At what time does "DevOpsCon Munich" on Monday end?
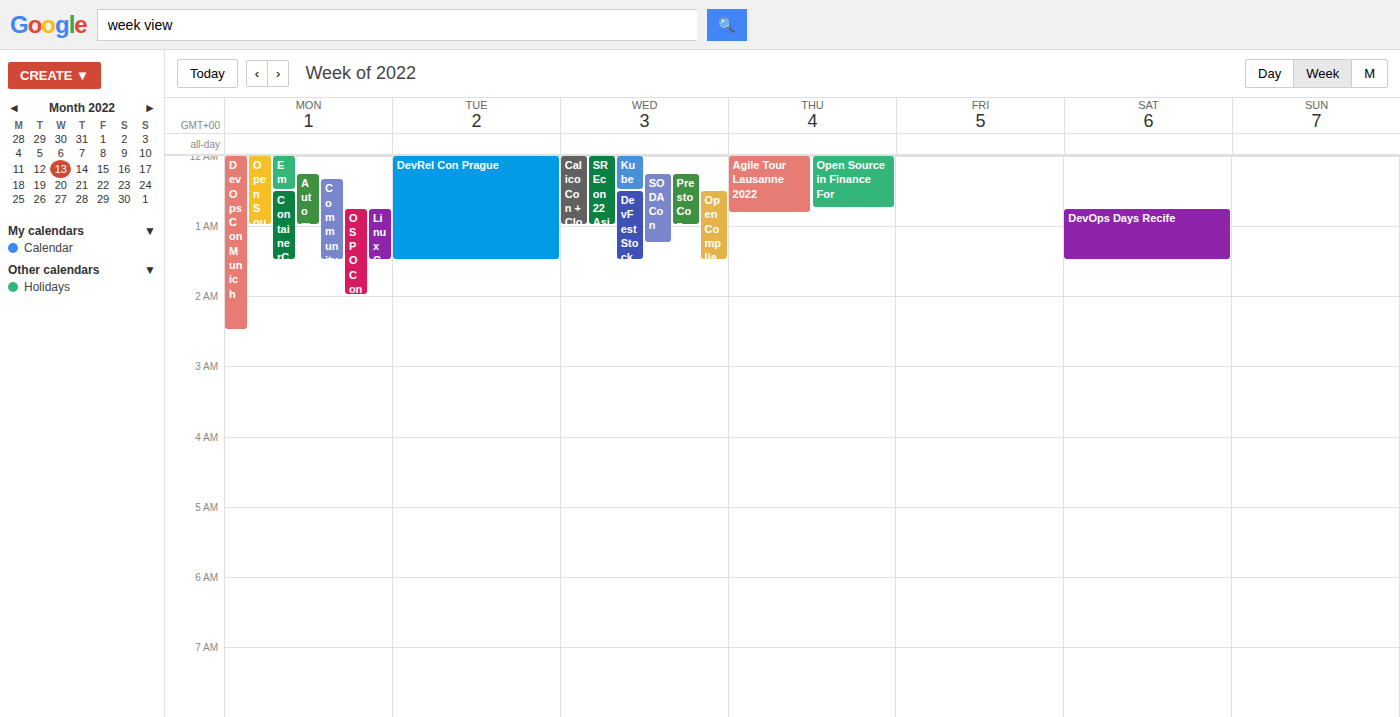
2:30 AM